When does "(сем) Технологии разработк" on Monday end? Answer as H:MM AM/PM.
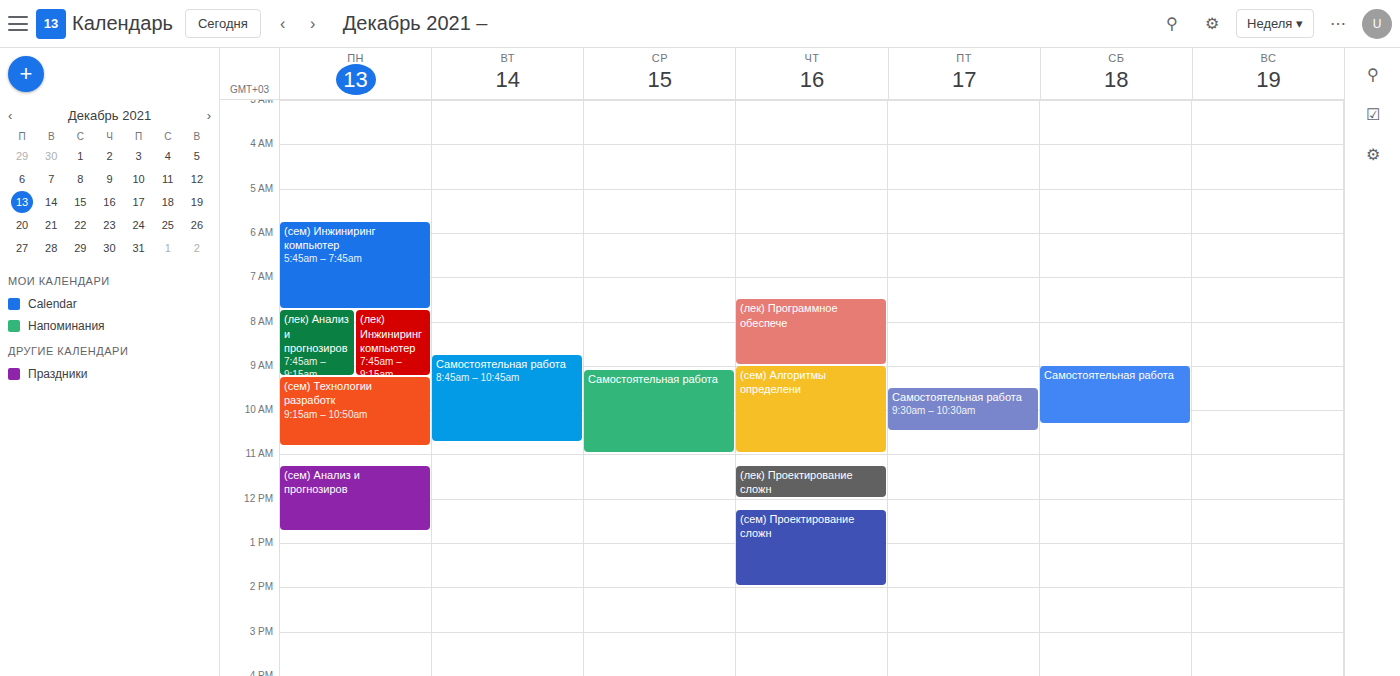
10:50 AM